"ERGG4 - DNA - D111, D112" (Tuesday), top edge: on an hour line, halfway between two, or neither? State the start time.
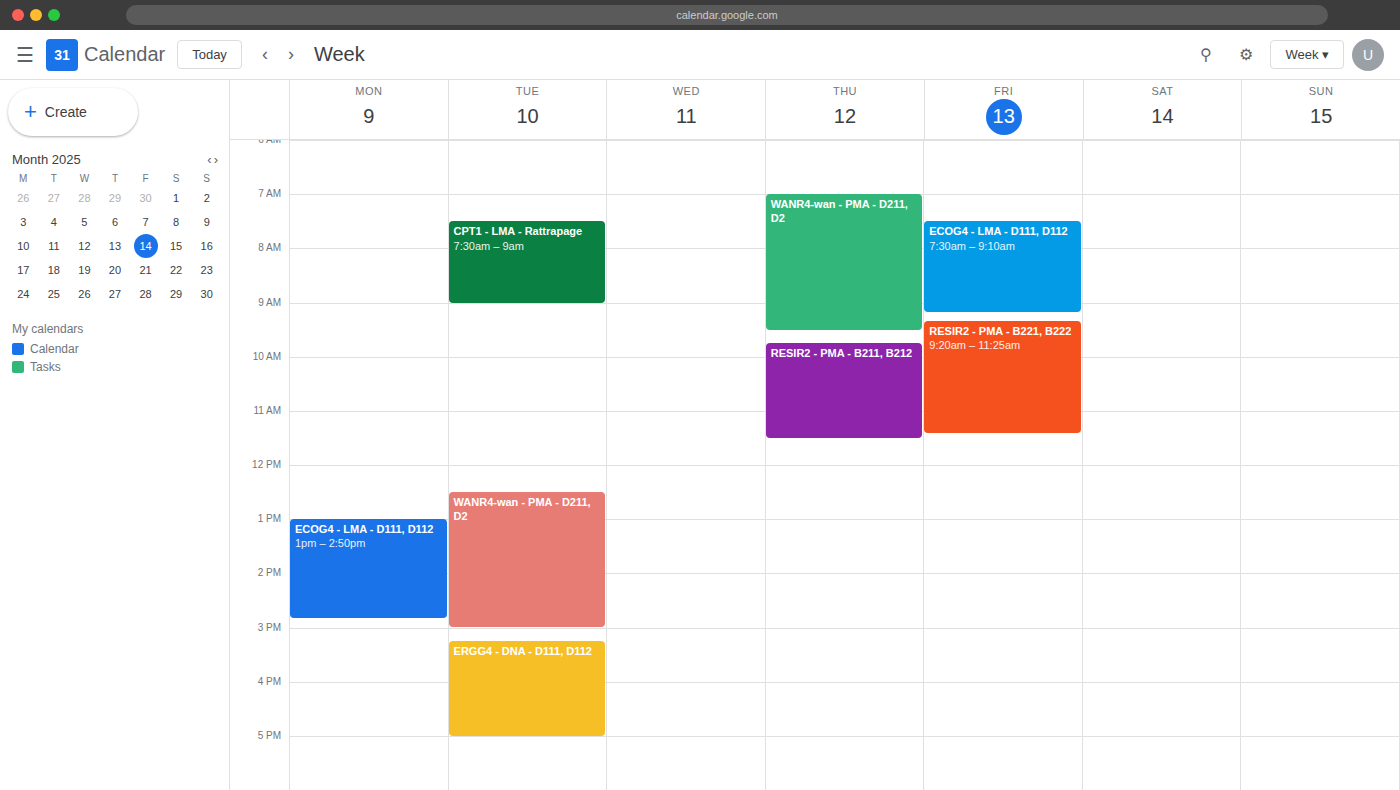
3:15 PM -- neither: a quarter of the way from the 3 PM line to the 4 PM line.